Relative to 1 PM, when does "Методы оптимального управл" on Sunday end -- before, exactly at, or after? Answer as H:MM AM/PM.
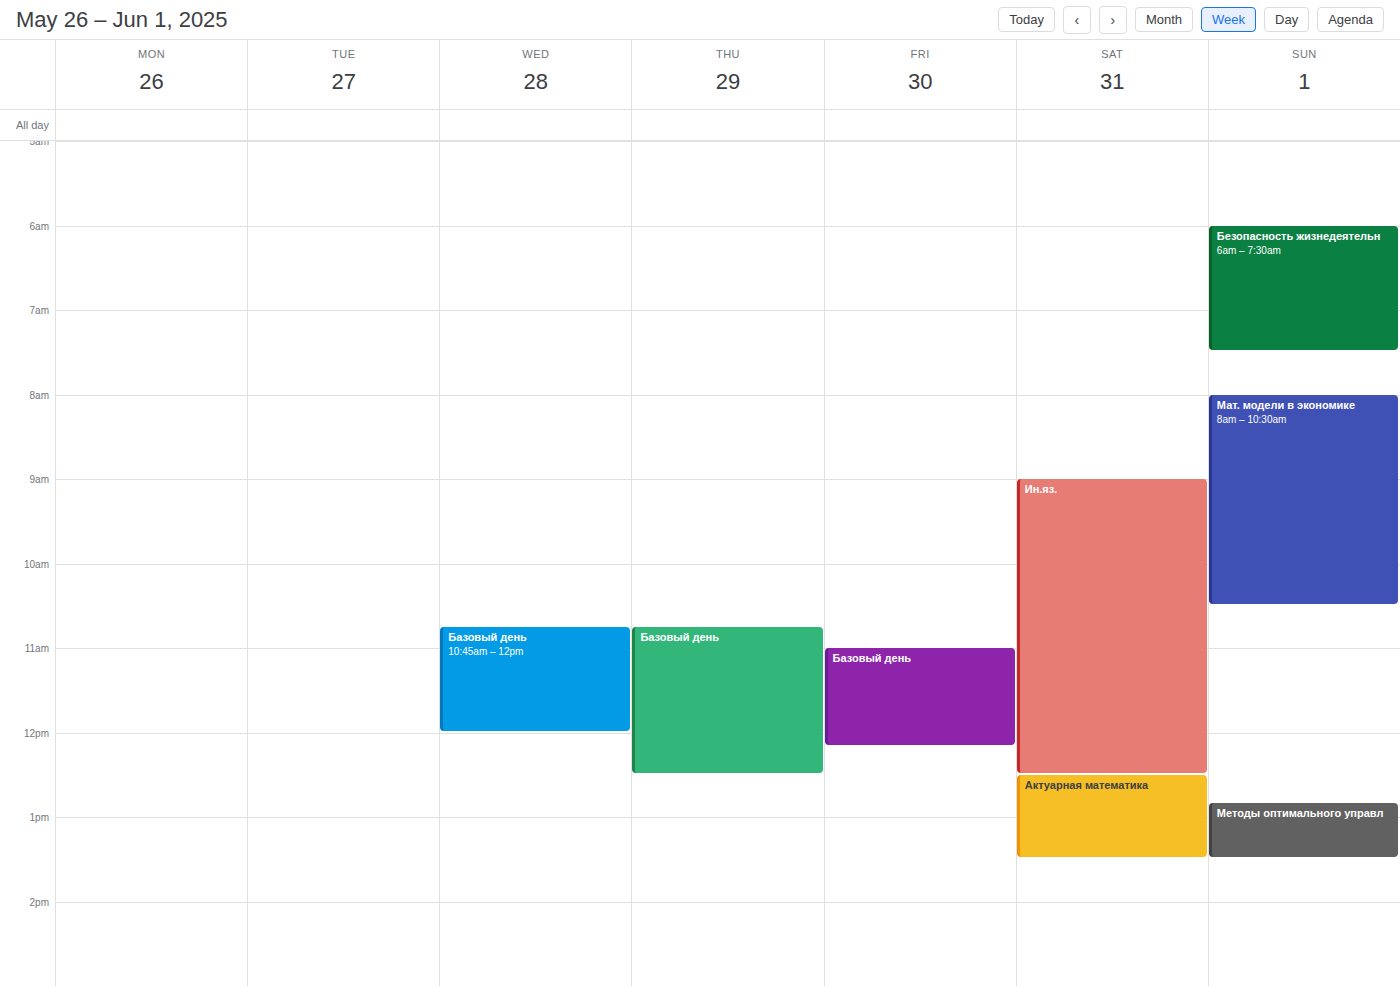
1:30 PM -- after 1 PM, 30 minutes below the 1 PM line.